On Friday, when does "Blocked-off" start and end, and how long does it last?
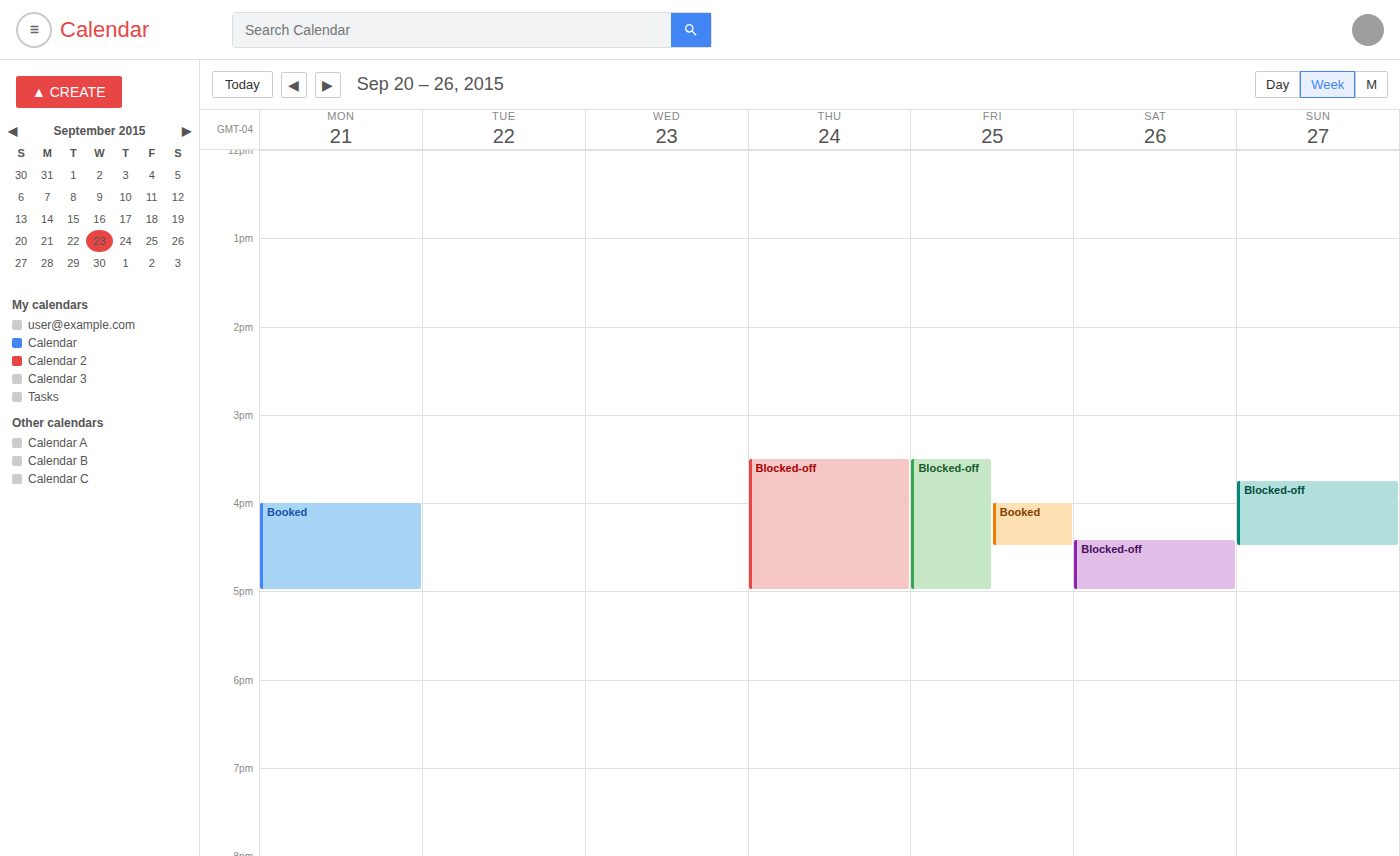
3:30 PM to 5:00 PM, 1 hour 30 minutes